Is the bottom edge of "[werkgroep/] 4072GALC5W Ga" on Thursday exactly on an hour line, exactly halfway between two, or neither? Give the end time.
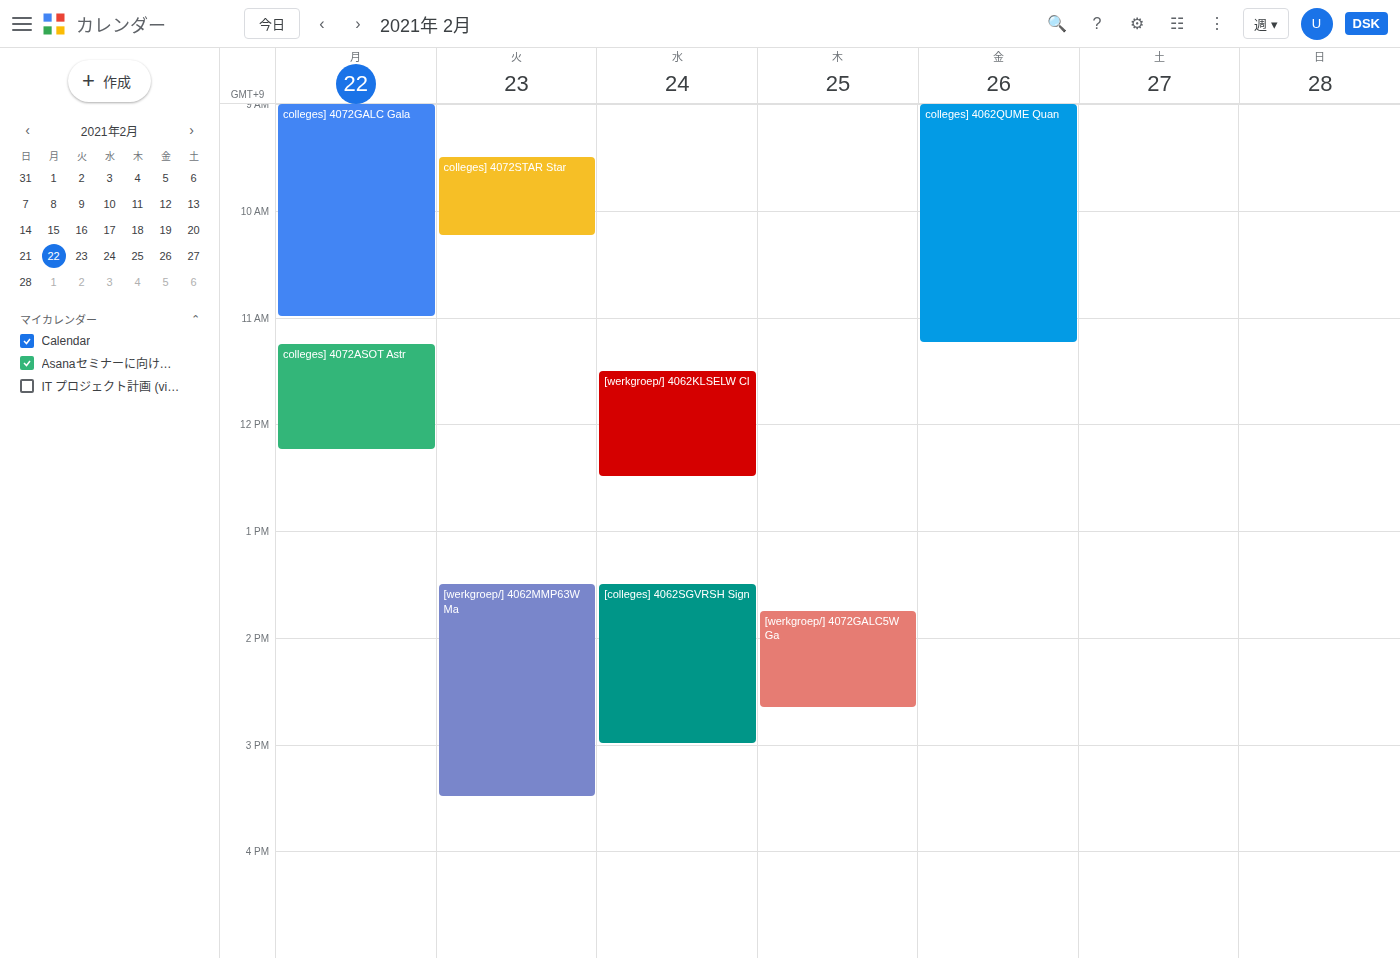
2:40 PM -- neither: 40 minutes below the 2 PM line and 20 minutes above the 3 PM line.